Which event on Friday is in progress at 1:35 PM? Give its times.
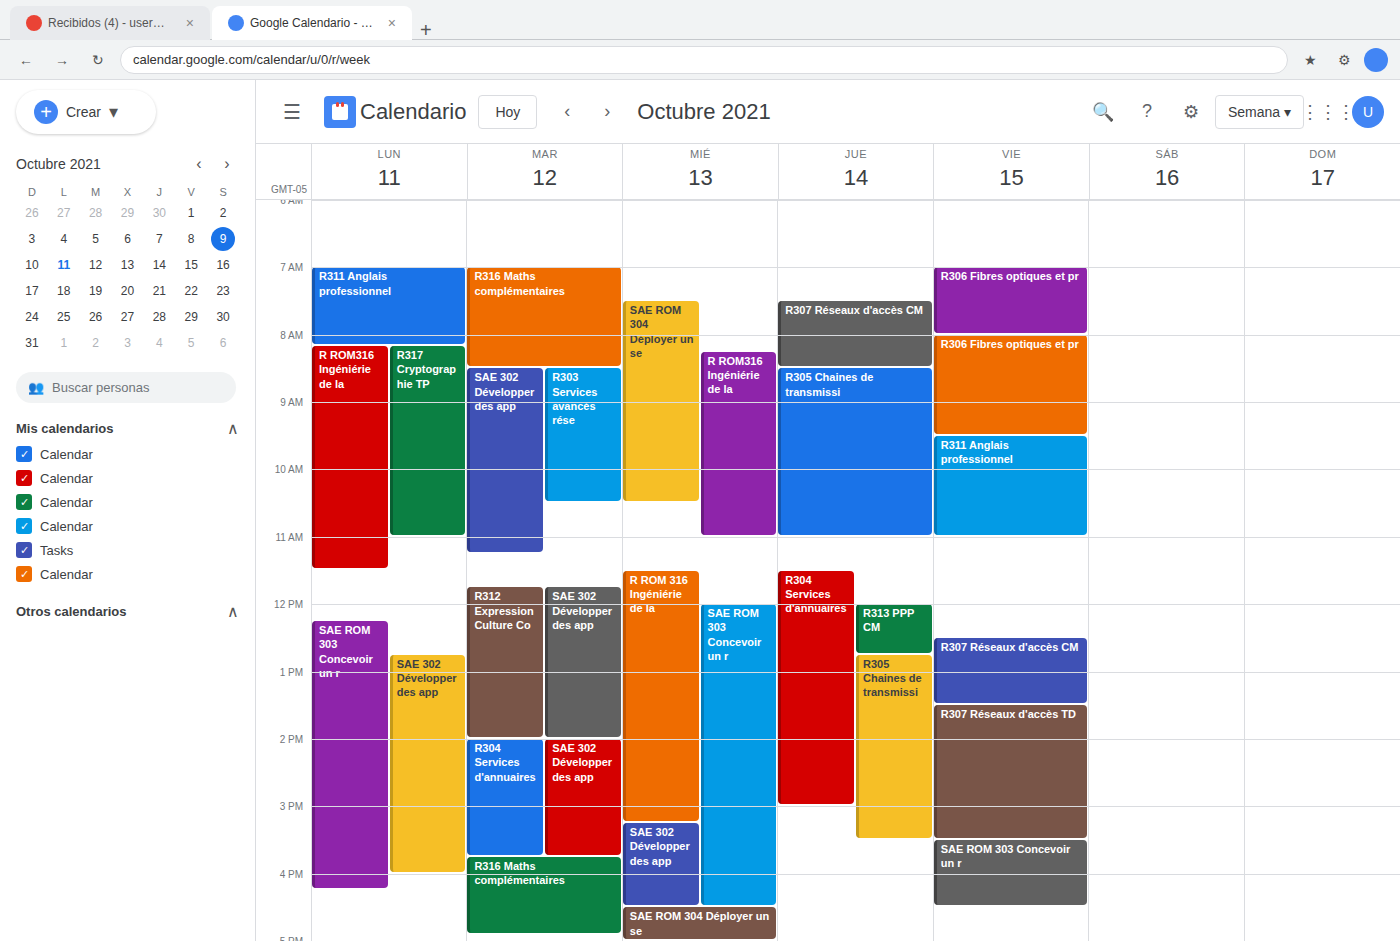
"R307 Réseaux d'accès TD", 1:30 PM to 3:30 PM